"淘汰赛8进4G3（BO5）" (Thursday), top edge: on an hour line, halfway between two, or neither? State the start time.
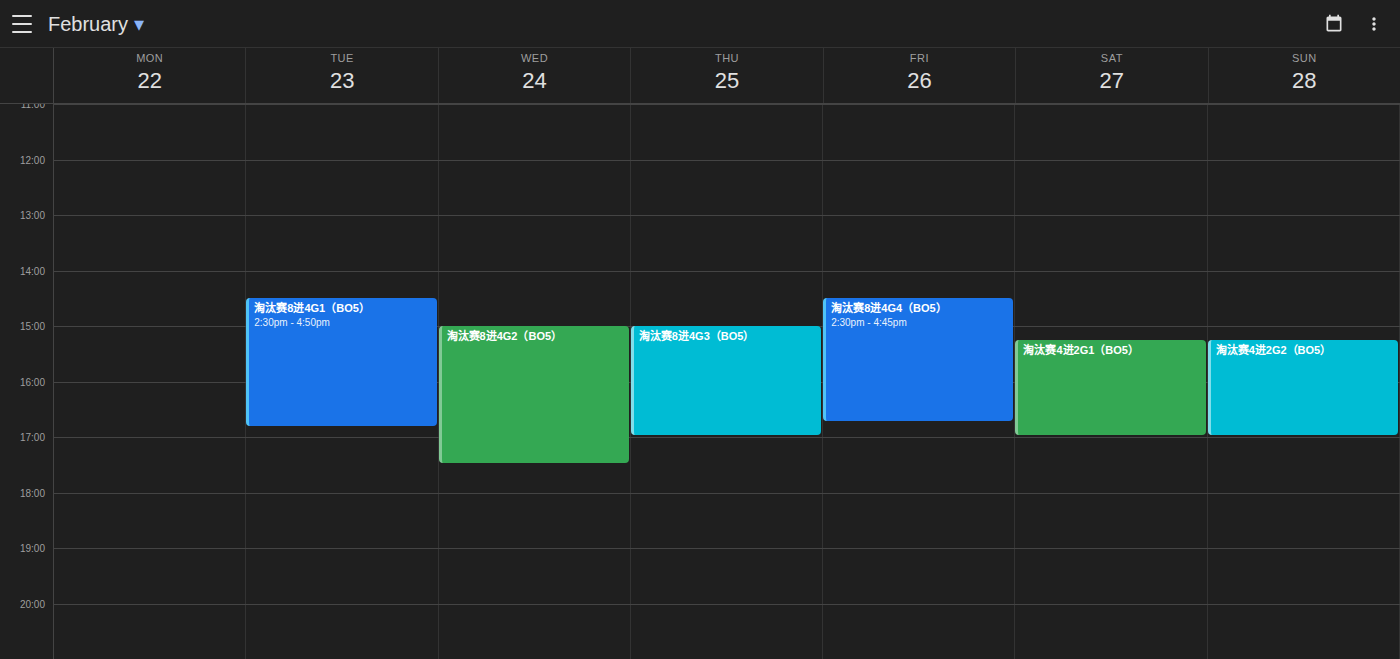
3:00 PM -- exactly on the 3 PM line.